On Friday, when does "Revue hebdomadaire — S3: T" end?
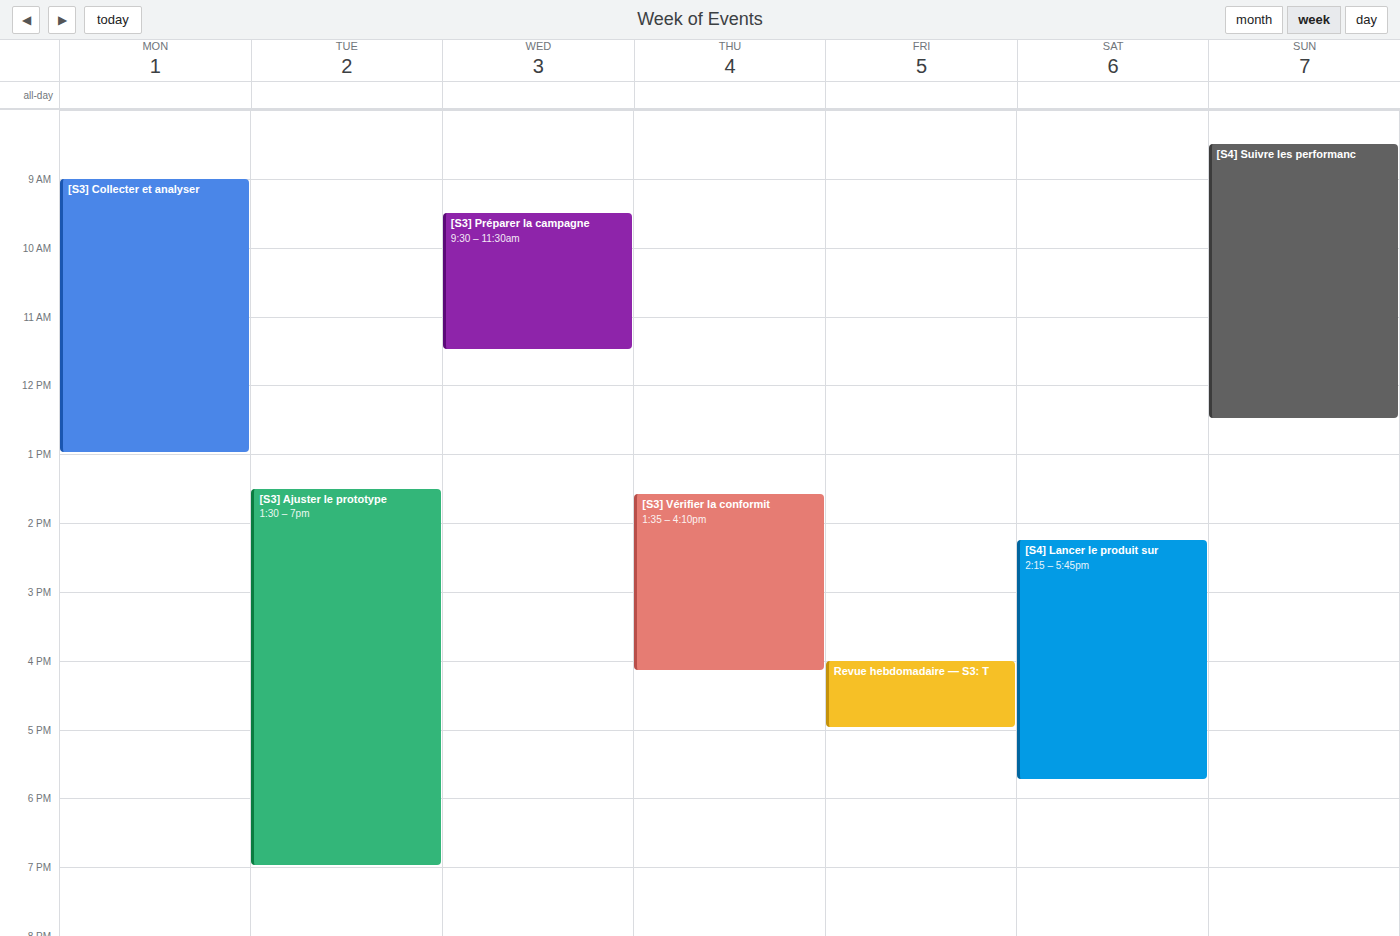
5:00 PM